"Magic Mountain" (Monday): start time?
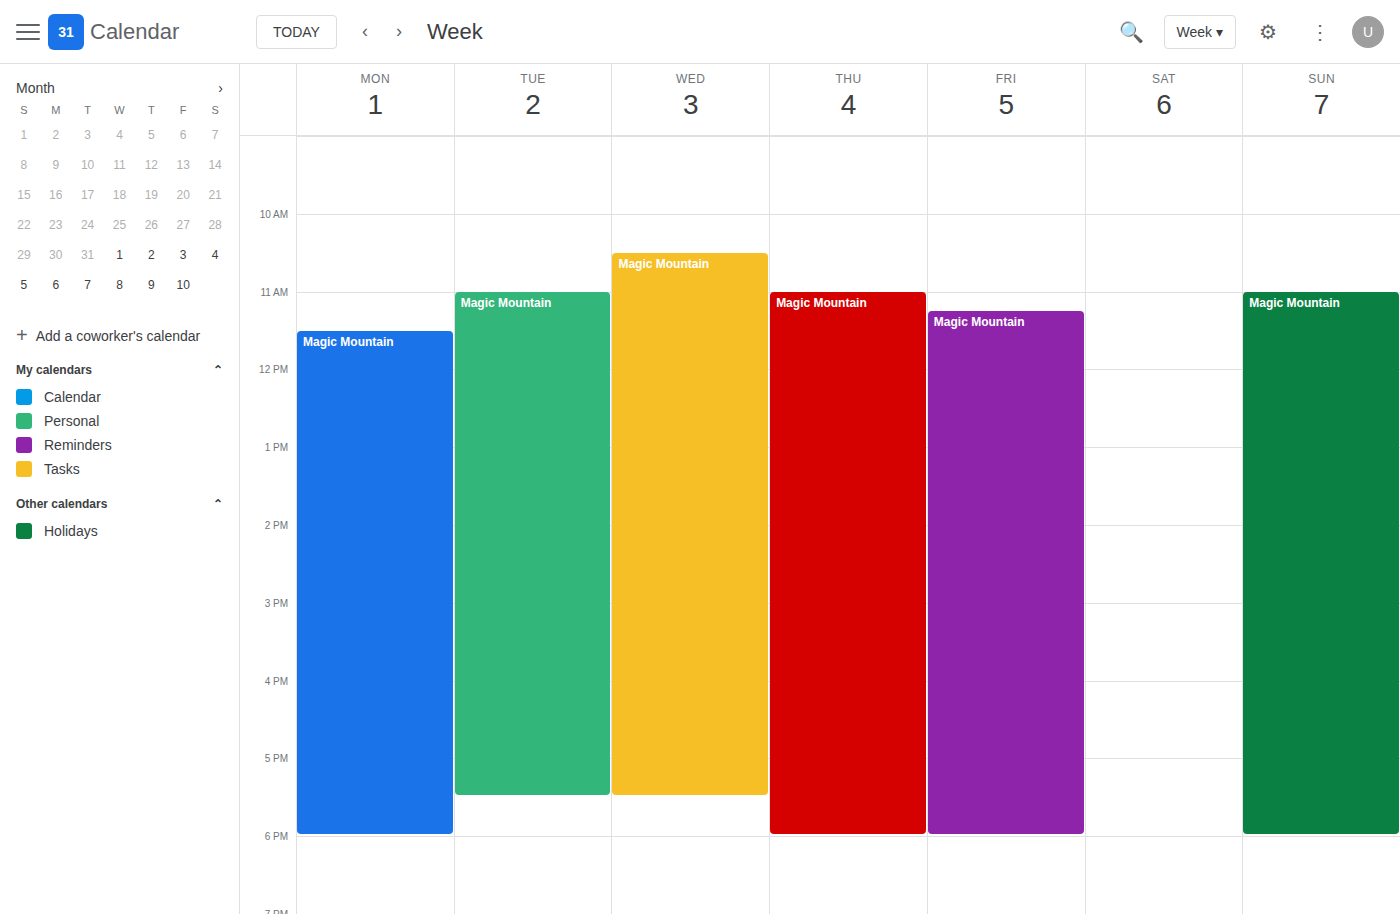
11:30 AM